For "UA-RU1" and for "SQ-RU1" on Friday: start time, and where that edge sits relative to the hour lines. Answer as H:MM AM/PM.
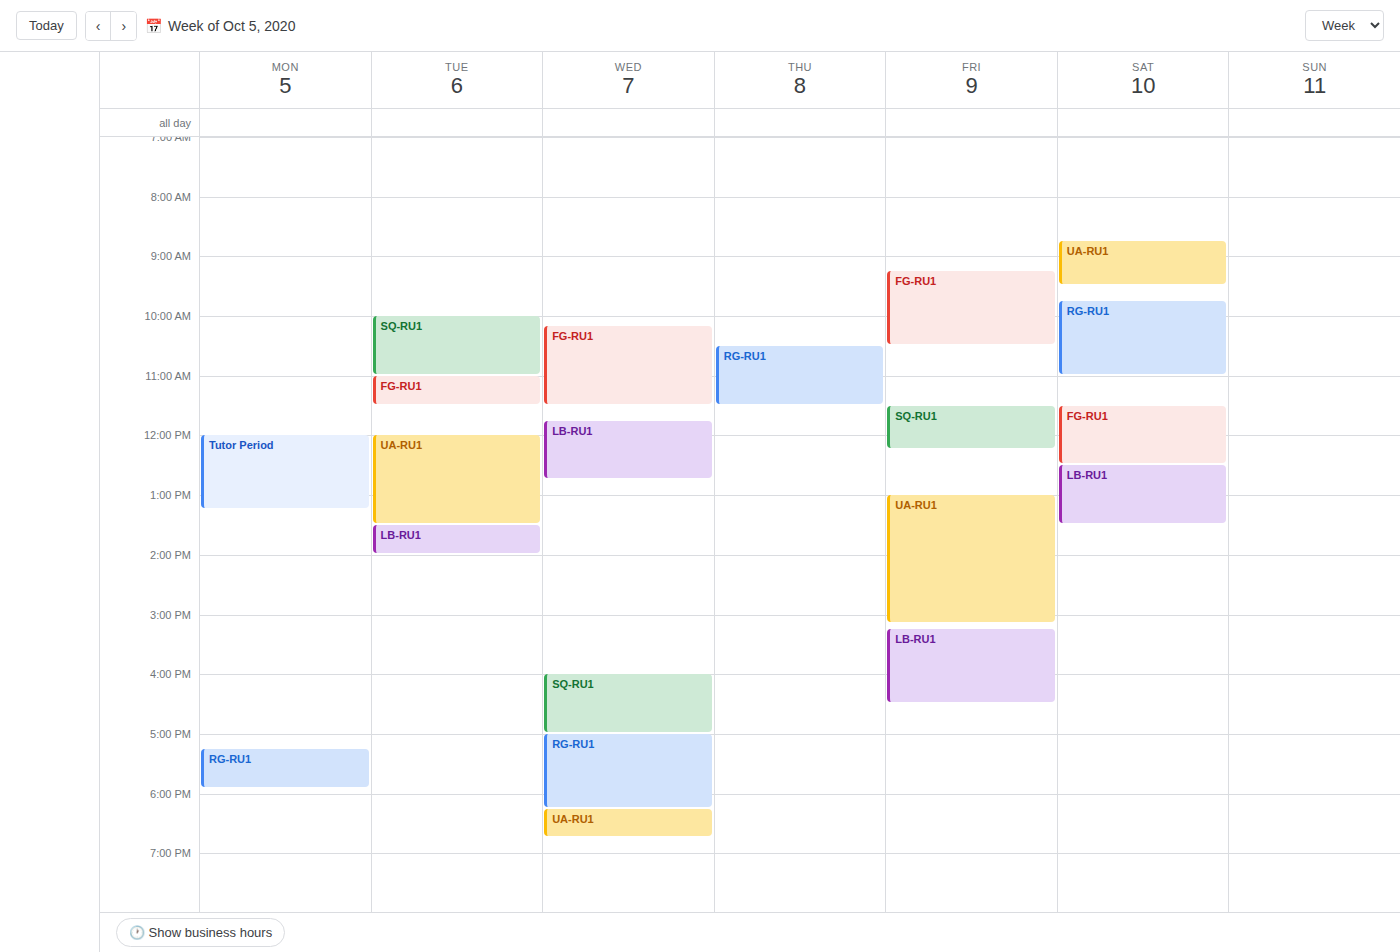
"UA-RU1": 1:00 PM, exactly on the 1 PM line. "SQ-RU1": 11:30 AM, halfway between the 11 AM and 12 PM lines.